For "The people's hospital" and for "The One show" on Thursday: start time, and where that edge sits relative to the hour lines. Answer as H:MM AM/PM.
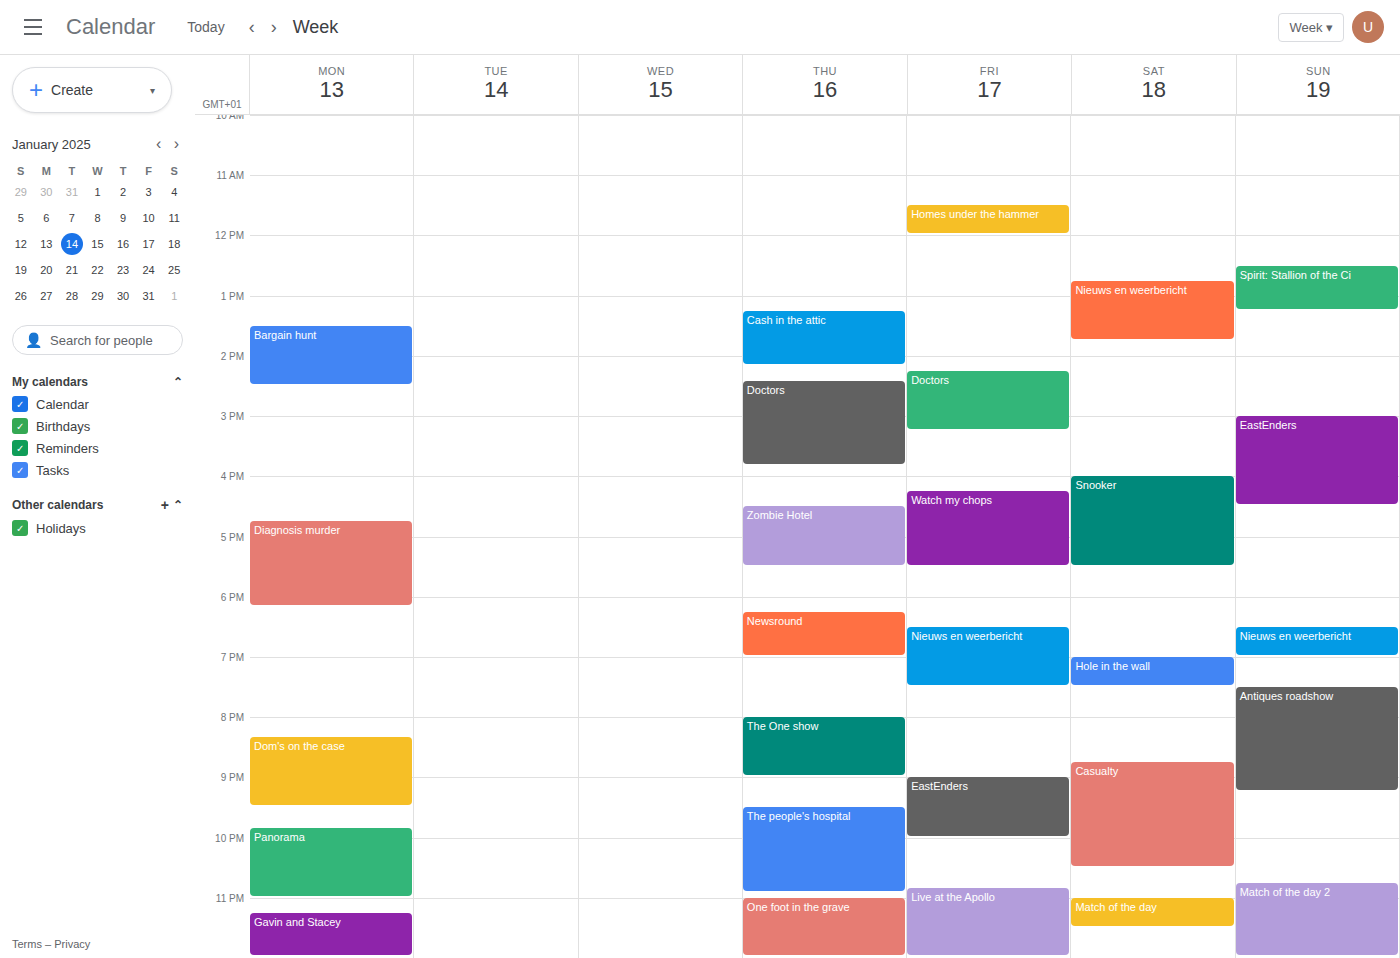
"The people's hospital": 9:30 PM, halfway between the 9 PM and 10 PM lines. "The One show": 8:00 PM, exactly on the 8 PM line.